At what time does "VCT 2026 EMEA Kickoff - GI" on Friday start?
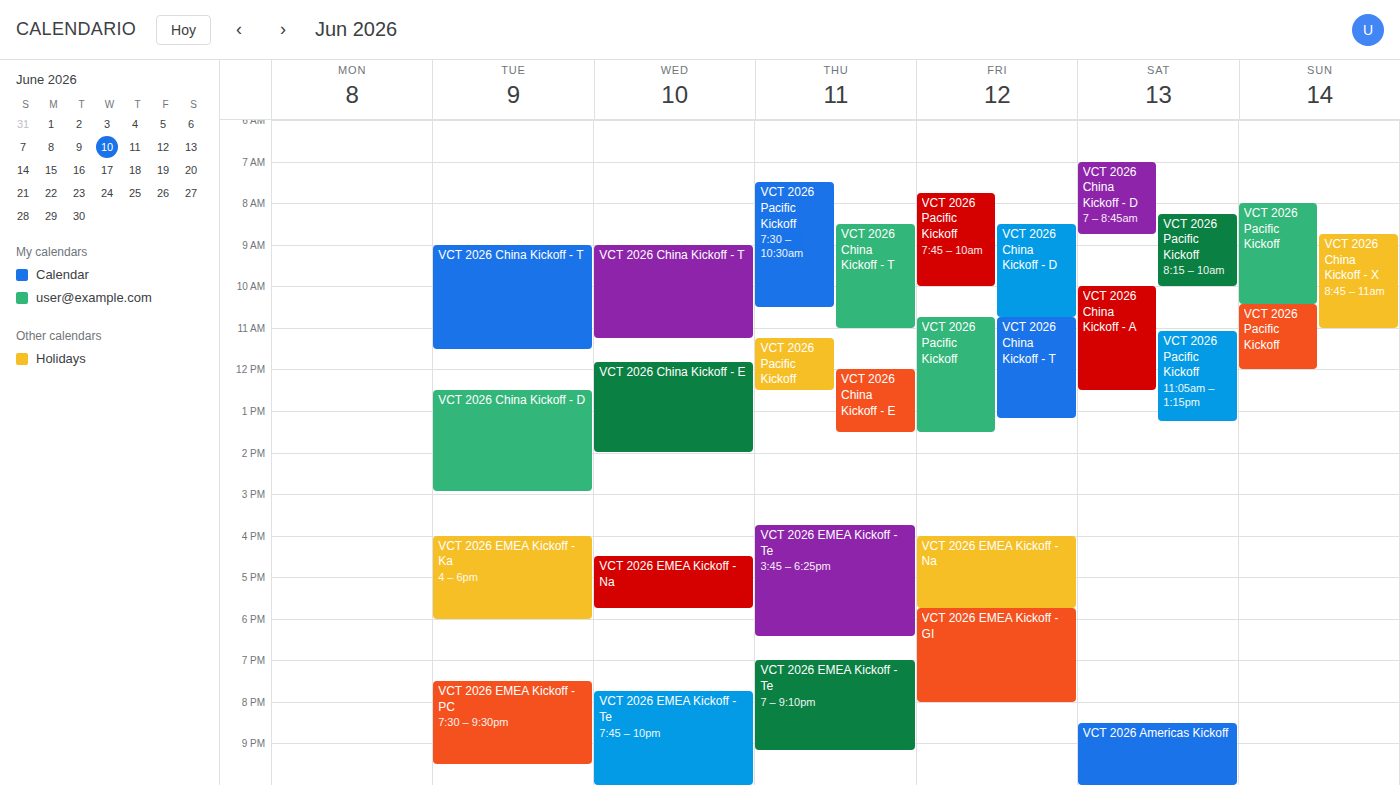
5:45 PM